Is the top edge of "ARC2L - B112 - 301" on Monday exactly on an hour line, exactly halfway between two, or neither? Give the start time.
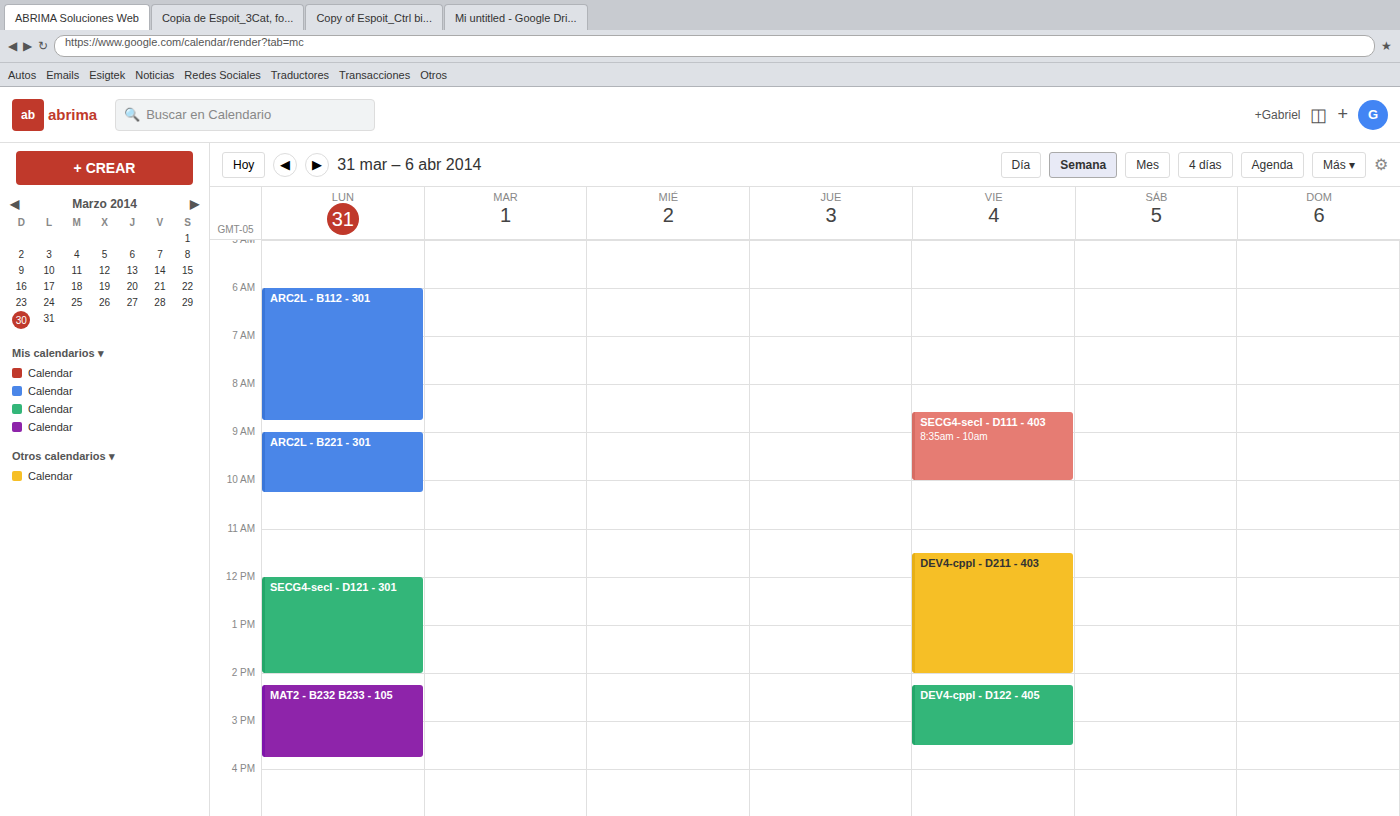
6:00 AM -- exactly on the 6 AM line.